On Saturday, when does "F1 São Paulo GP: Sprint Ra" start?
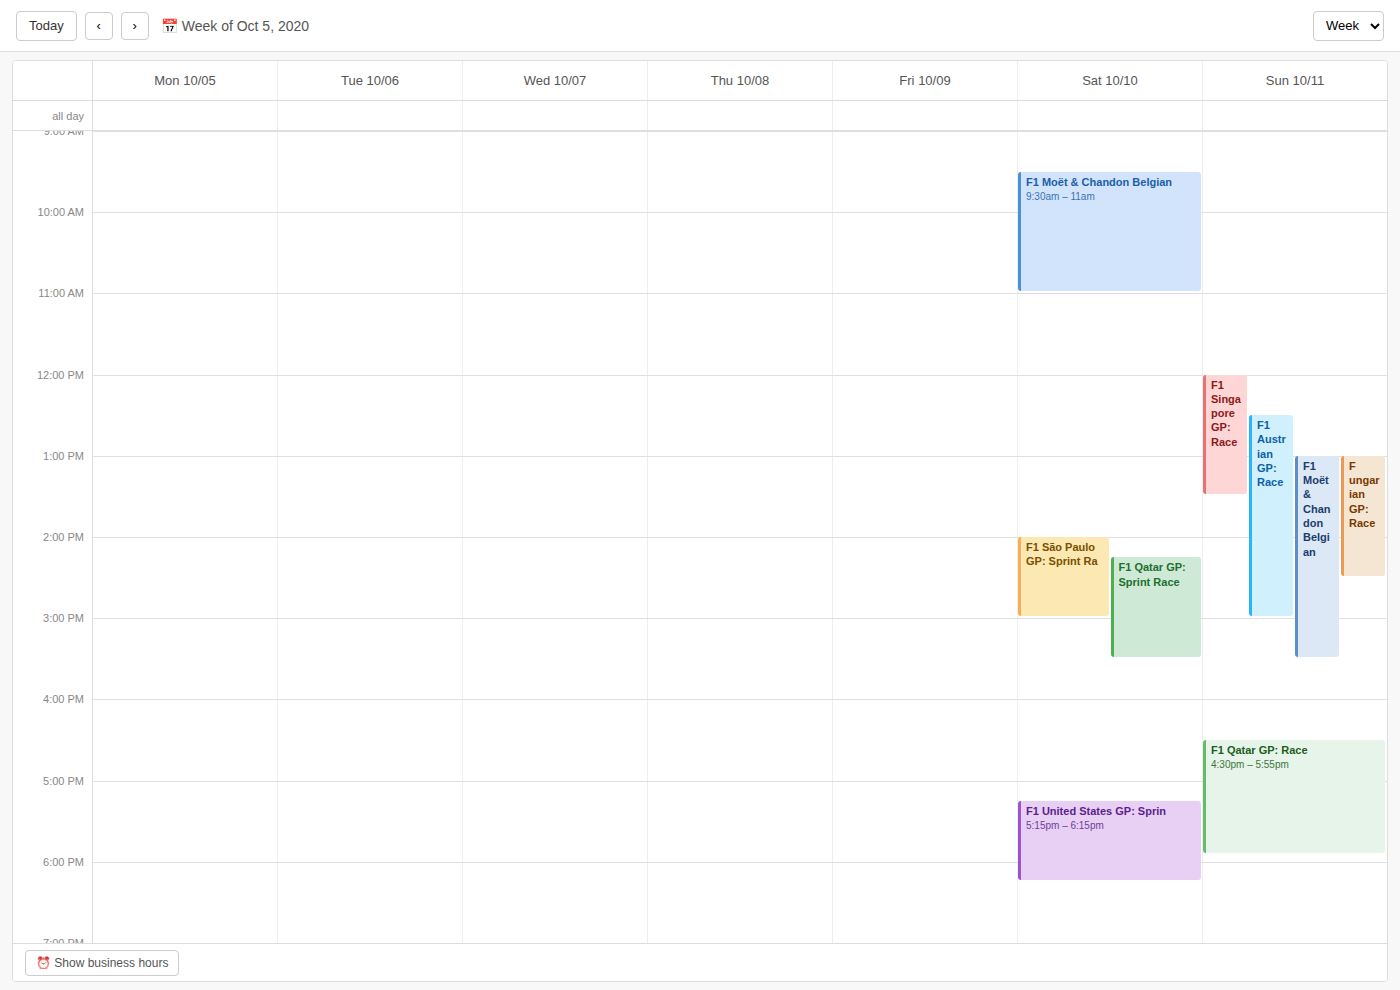
2:00 PM